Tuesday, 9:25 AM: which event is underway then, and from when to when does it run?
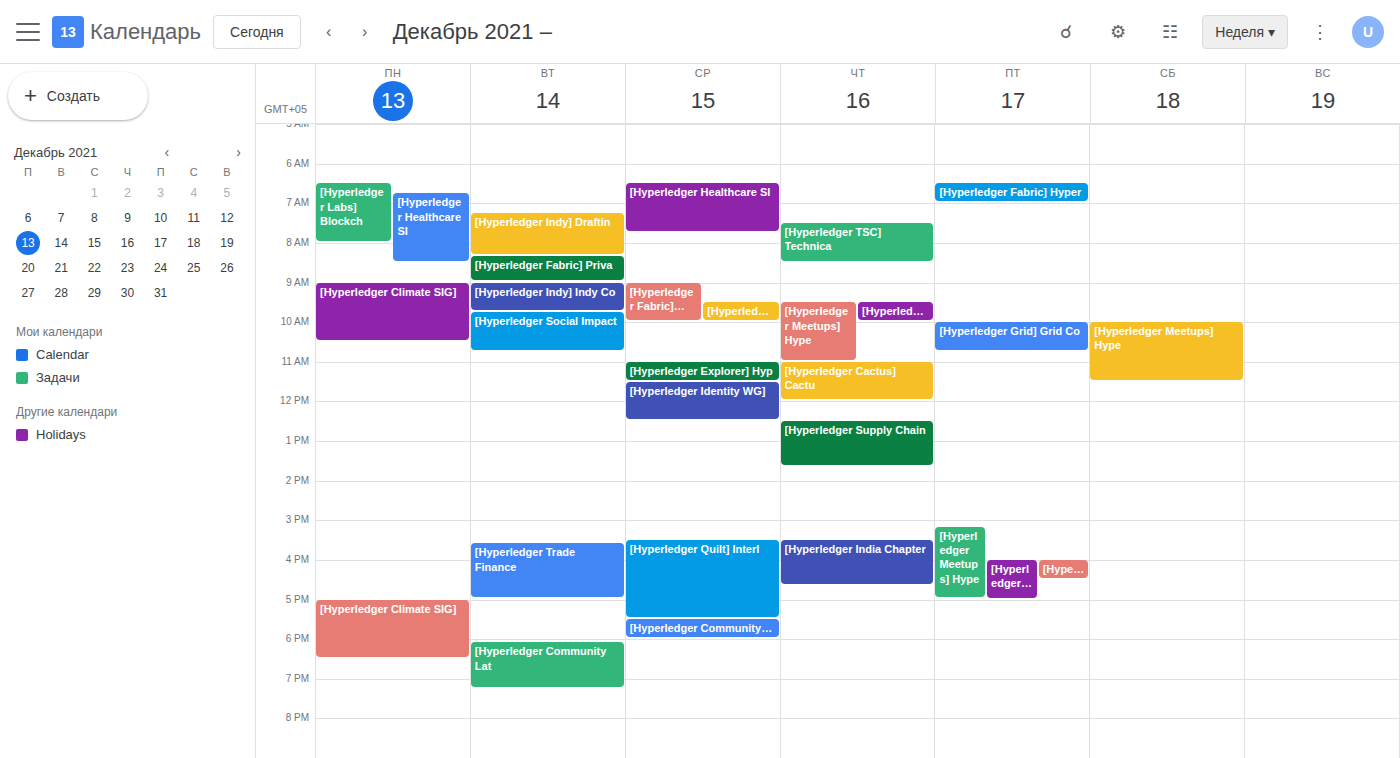
"[Hyperledger Indy] Indy Co", 9:00 AM to 9:45 AM